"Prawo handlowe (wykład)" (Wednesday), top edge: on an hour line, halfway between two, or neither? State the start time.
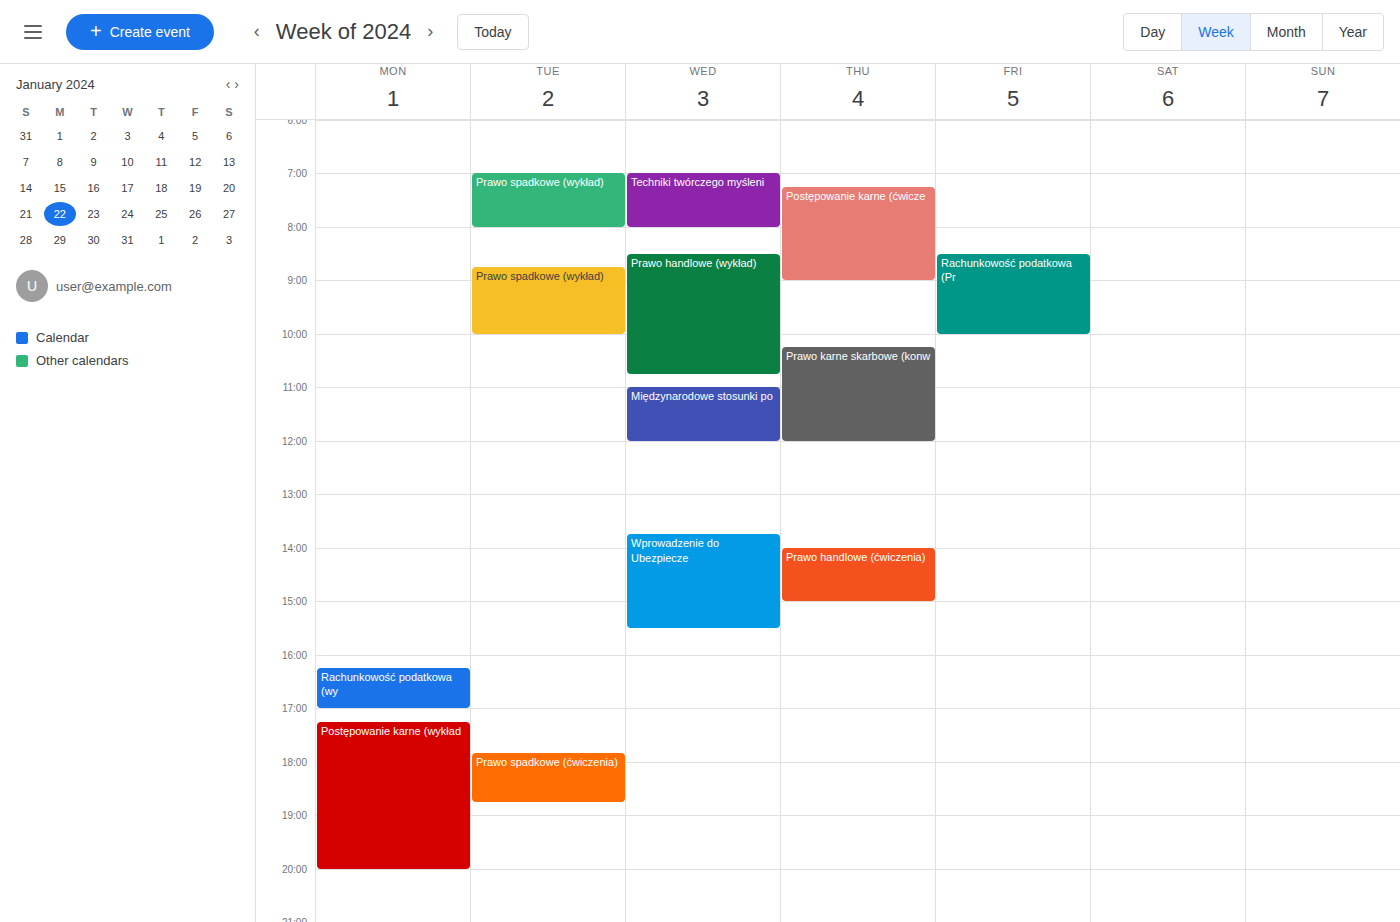
8:30 AM -- halfway between the 8 AM and 9 AM lines.